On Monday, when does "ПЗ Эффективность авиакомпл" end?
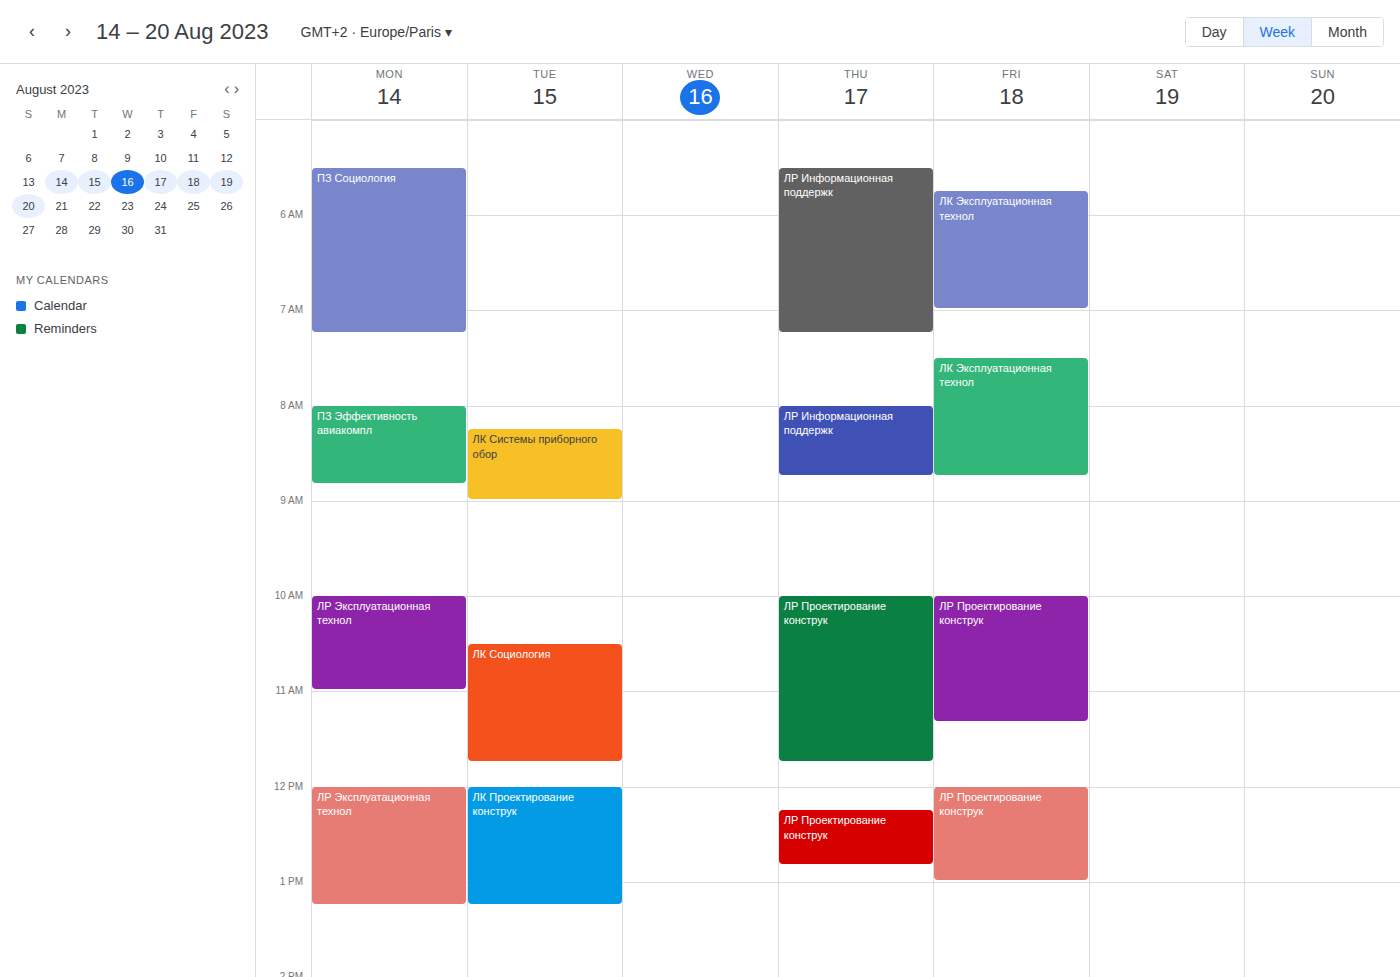
8:50 AM